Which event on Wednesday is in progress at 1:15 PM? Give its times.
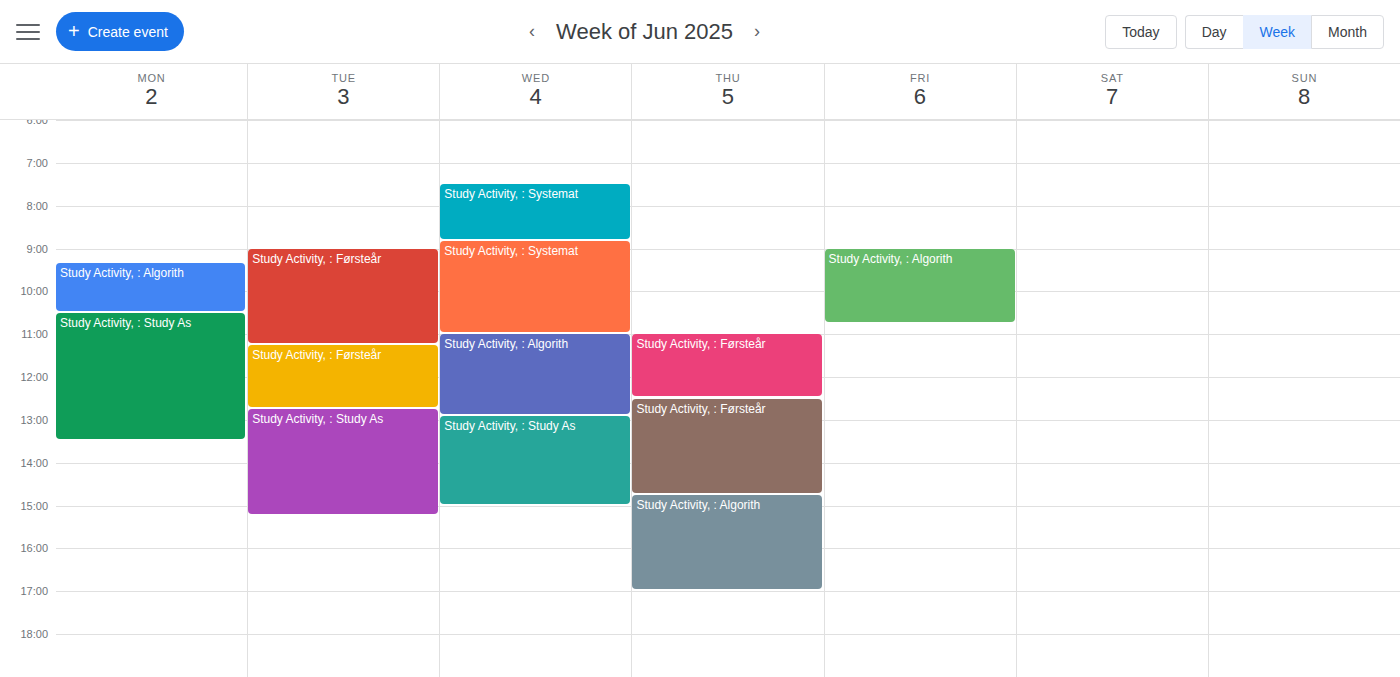
"Study Activity, : Study As", 12:55 PM to 3:00 PM